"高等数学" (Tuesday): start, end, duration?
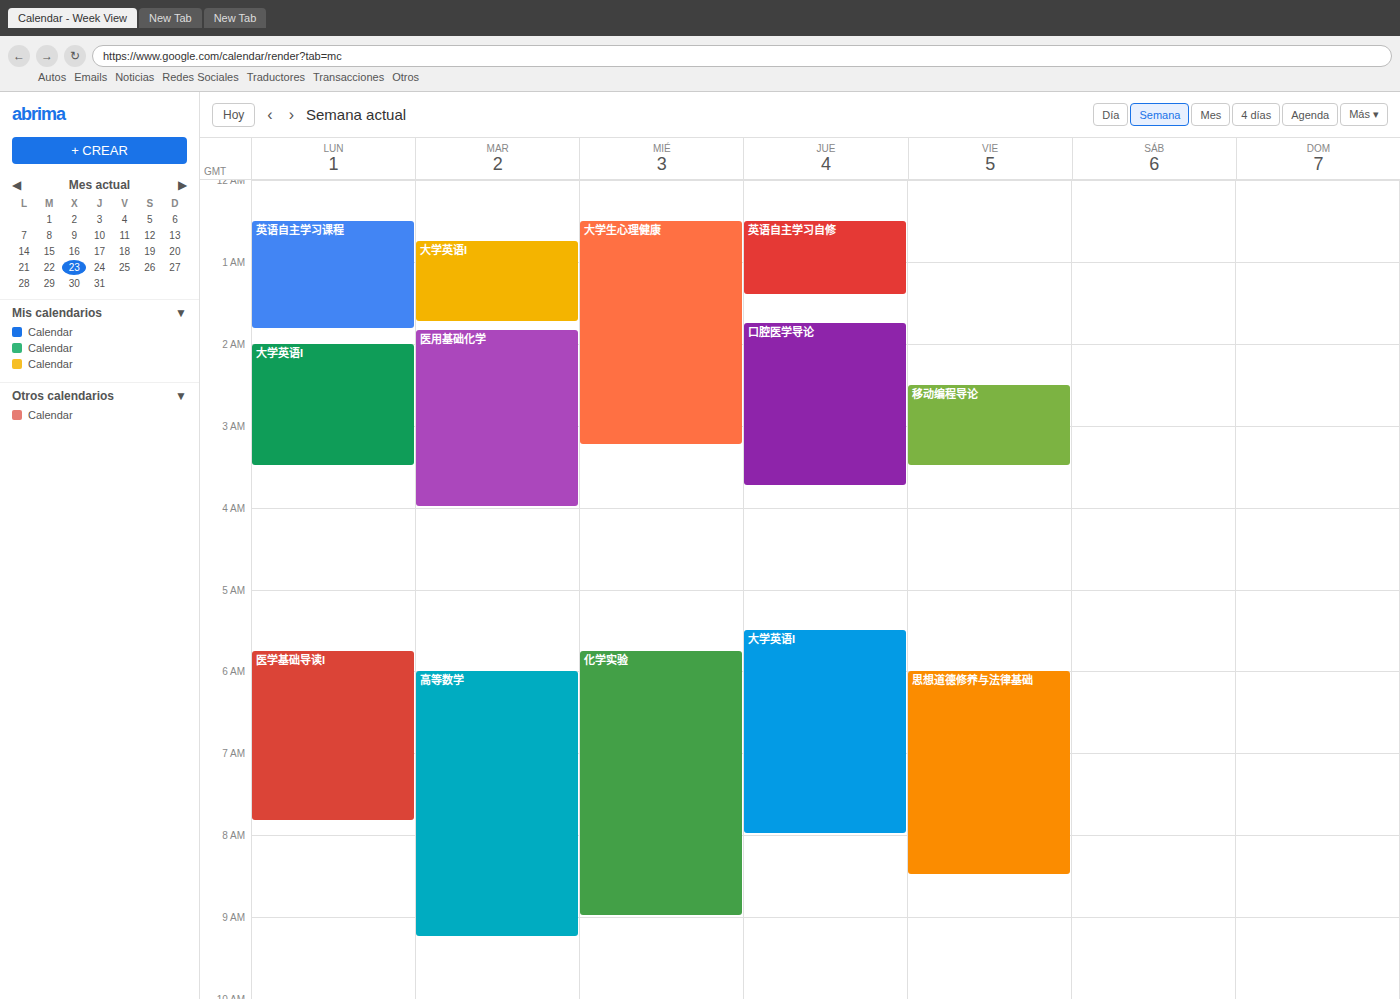
06:00 to 09:15, 3 hours 15 minutes